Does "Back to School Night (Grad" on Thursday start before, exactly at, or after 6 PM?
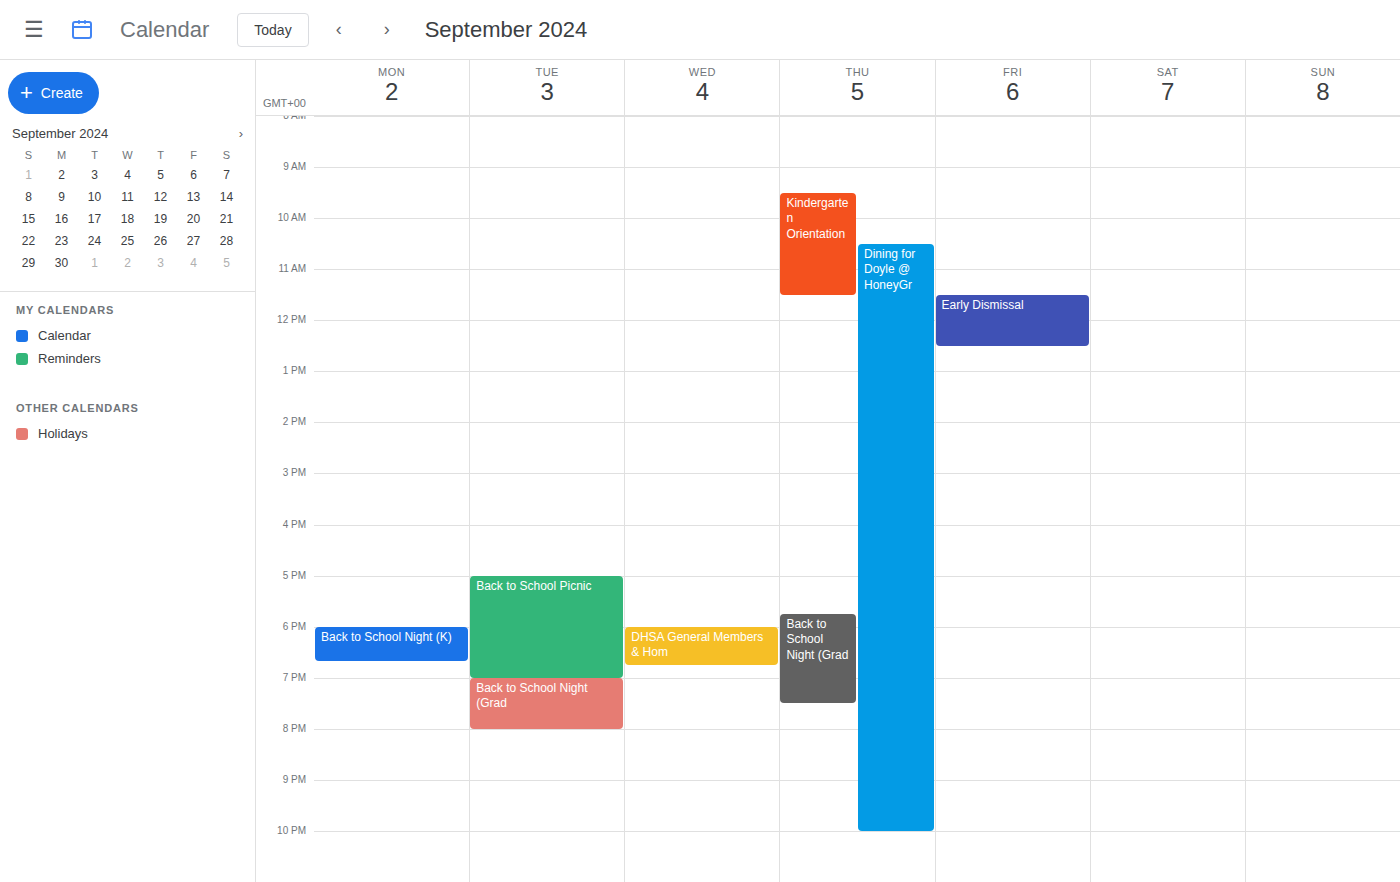
5:45 PM -- before 6 PM, 15 minutes above the 6 PM line.